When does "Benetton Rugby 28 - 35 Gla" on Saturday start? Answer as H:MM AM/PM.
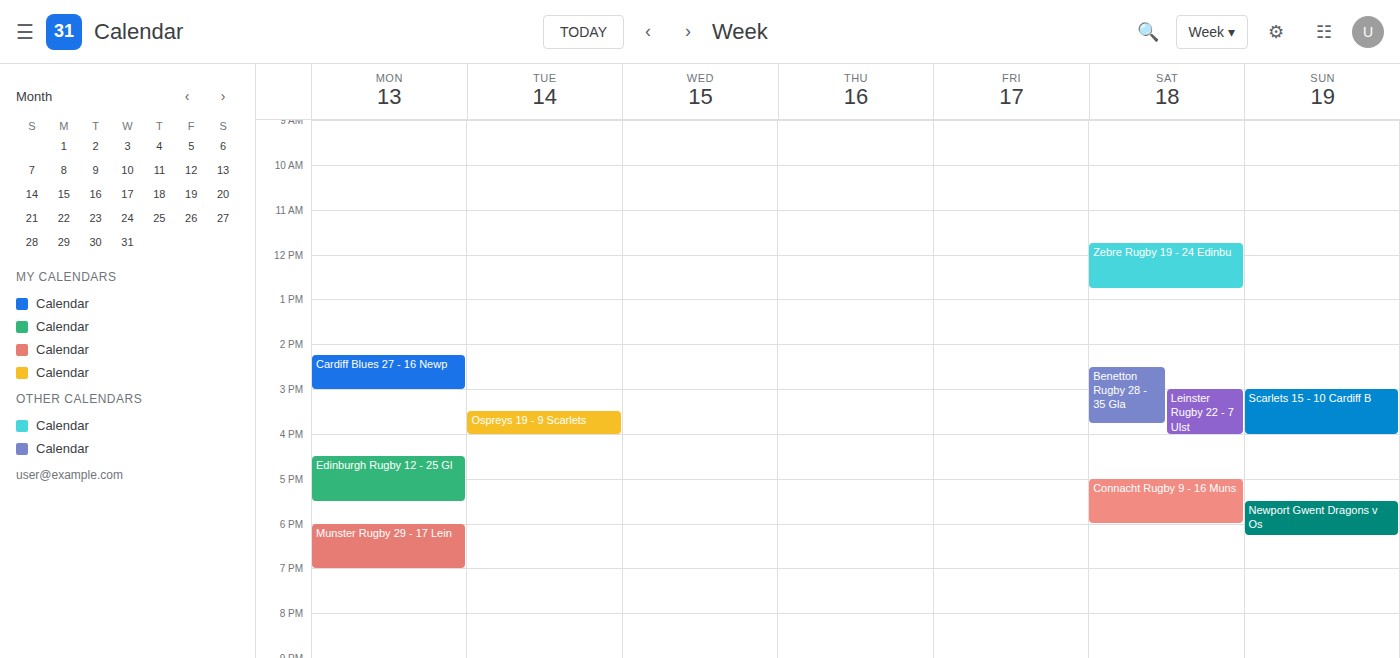
2:30 PM